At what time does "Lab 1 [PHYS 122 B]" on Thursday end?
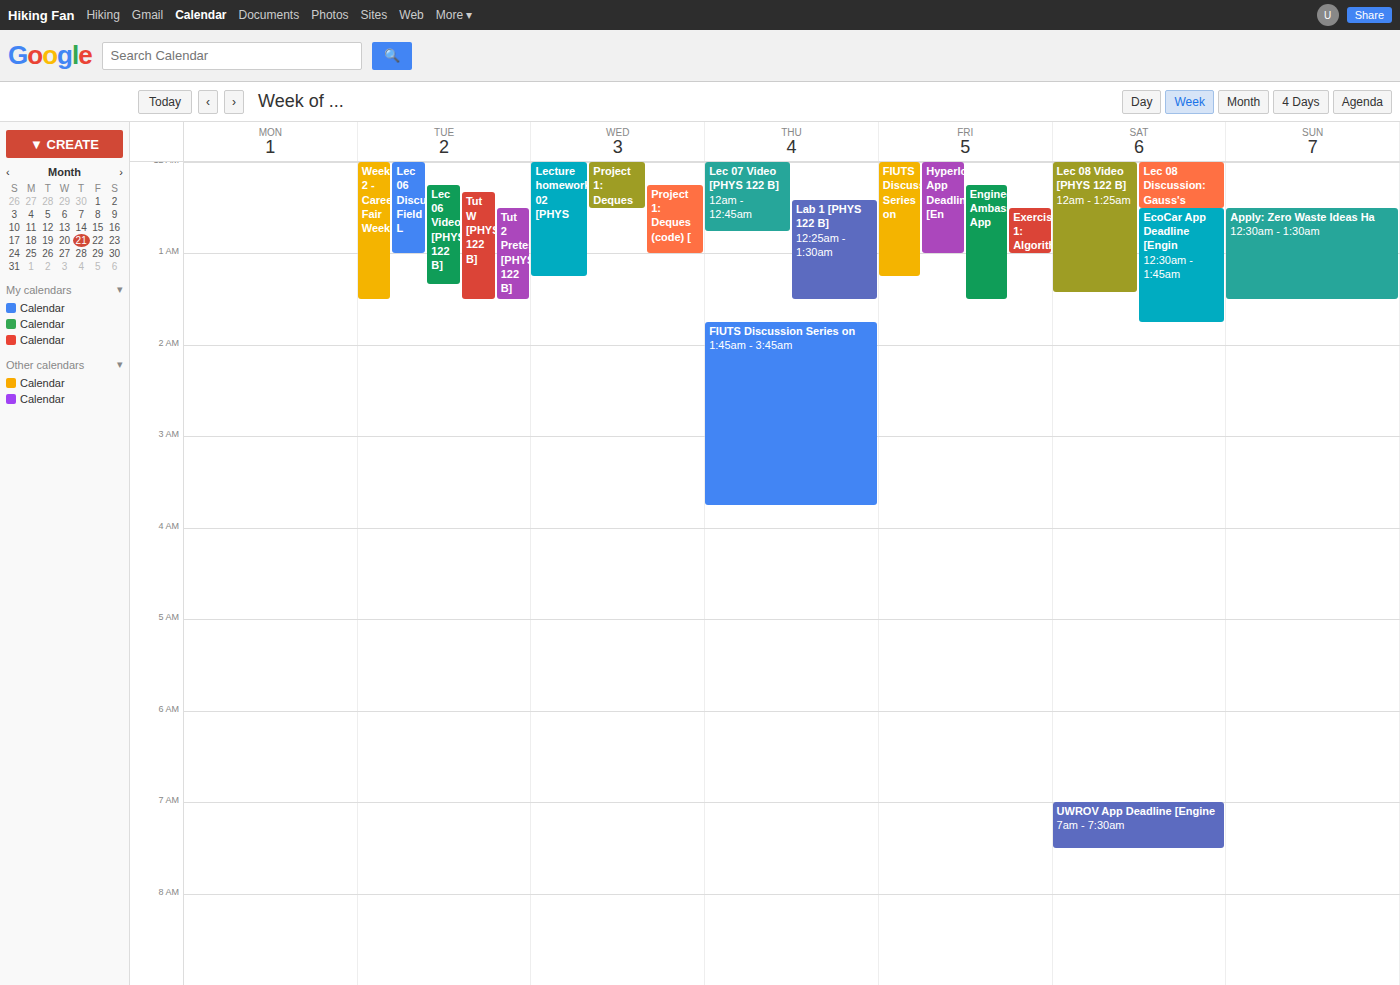
01:30